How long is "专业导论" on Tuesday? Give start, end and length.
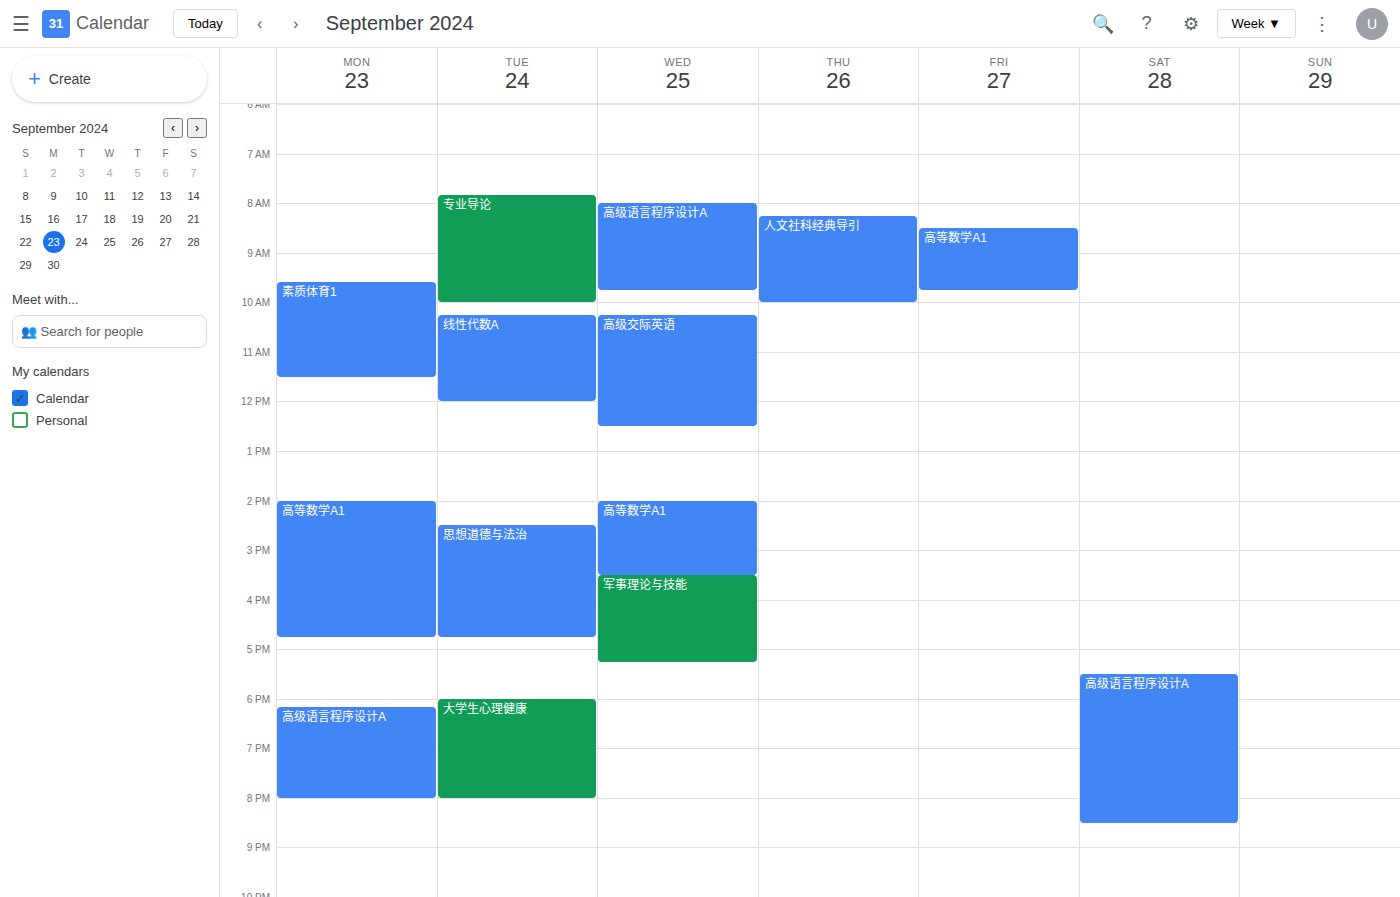
7:50 AM to 10:00 AM, 2 hours 10 minutes